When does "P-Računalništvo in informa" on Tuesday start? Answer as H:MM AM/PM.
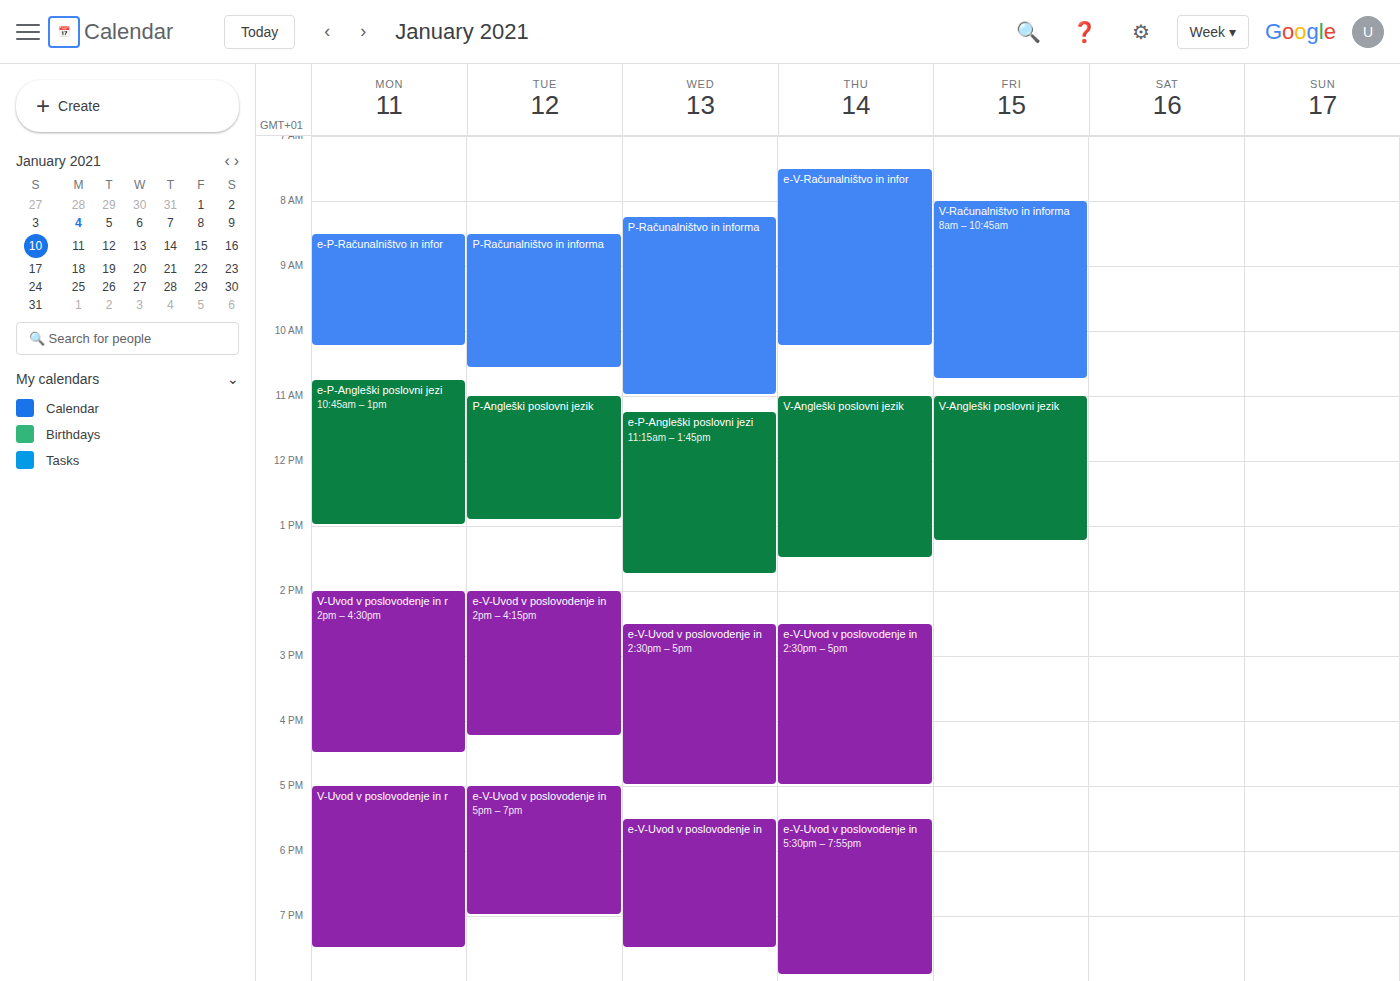
8:30 AM